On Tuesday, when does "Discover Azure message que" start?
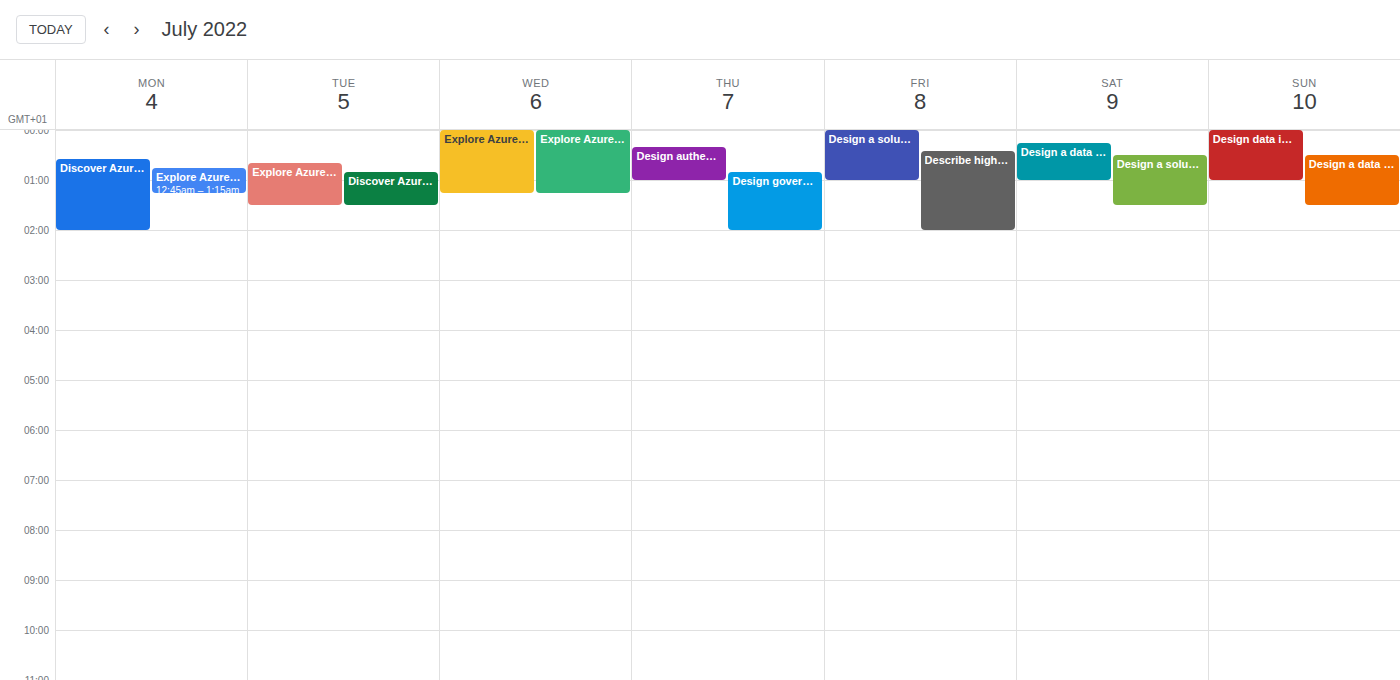
12:50 AM